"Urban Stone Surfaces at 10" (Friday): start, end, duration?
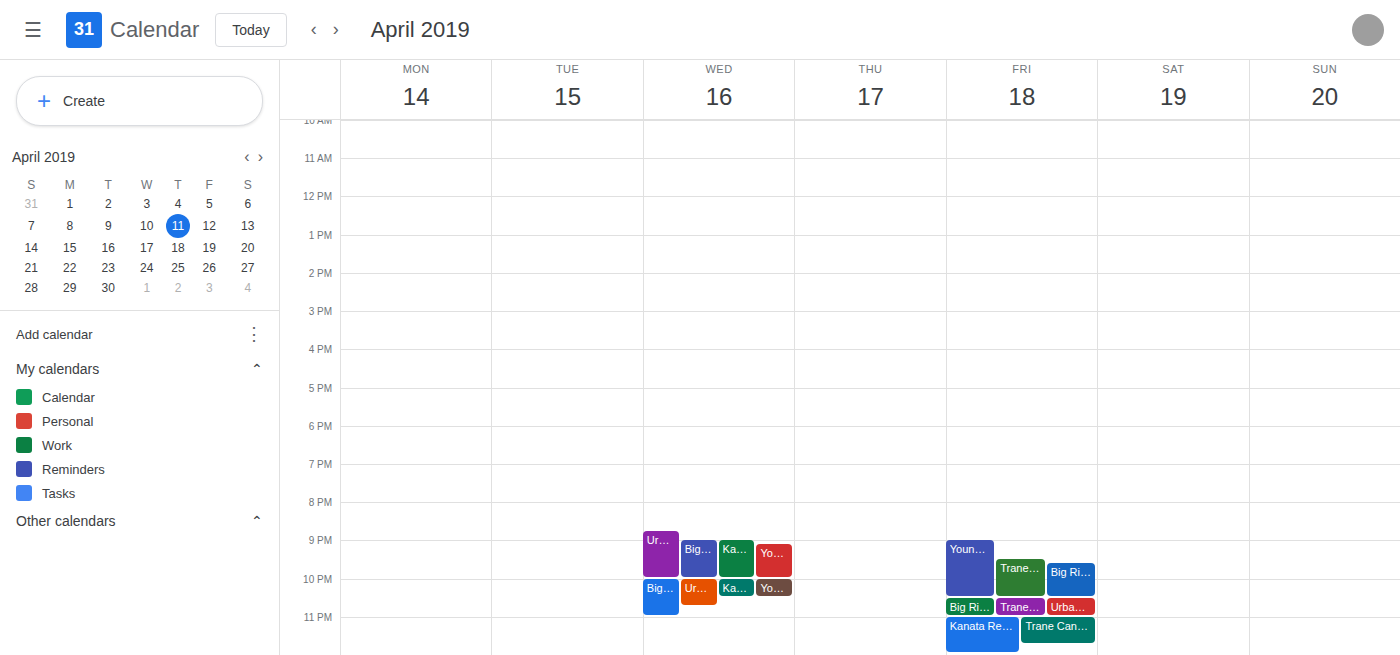
10:30 PM to 11:00 PM, 30 minutes